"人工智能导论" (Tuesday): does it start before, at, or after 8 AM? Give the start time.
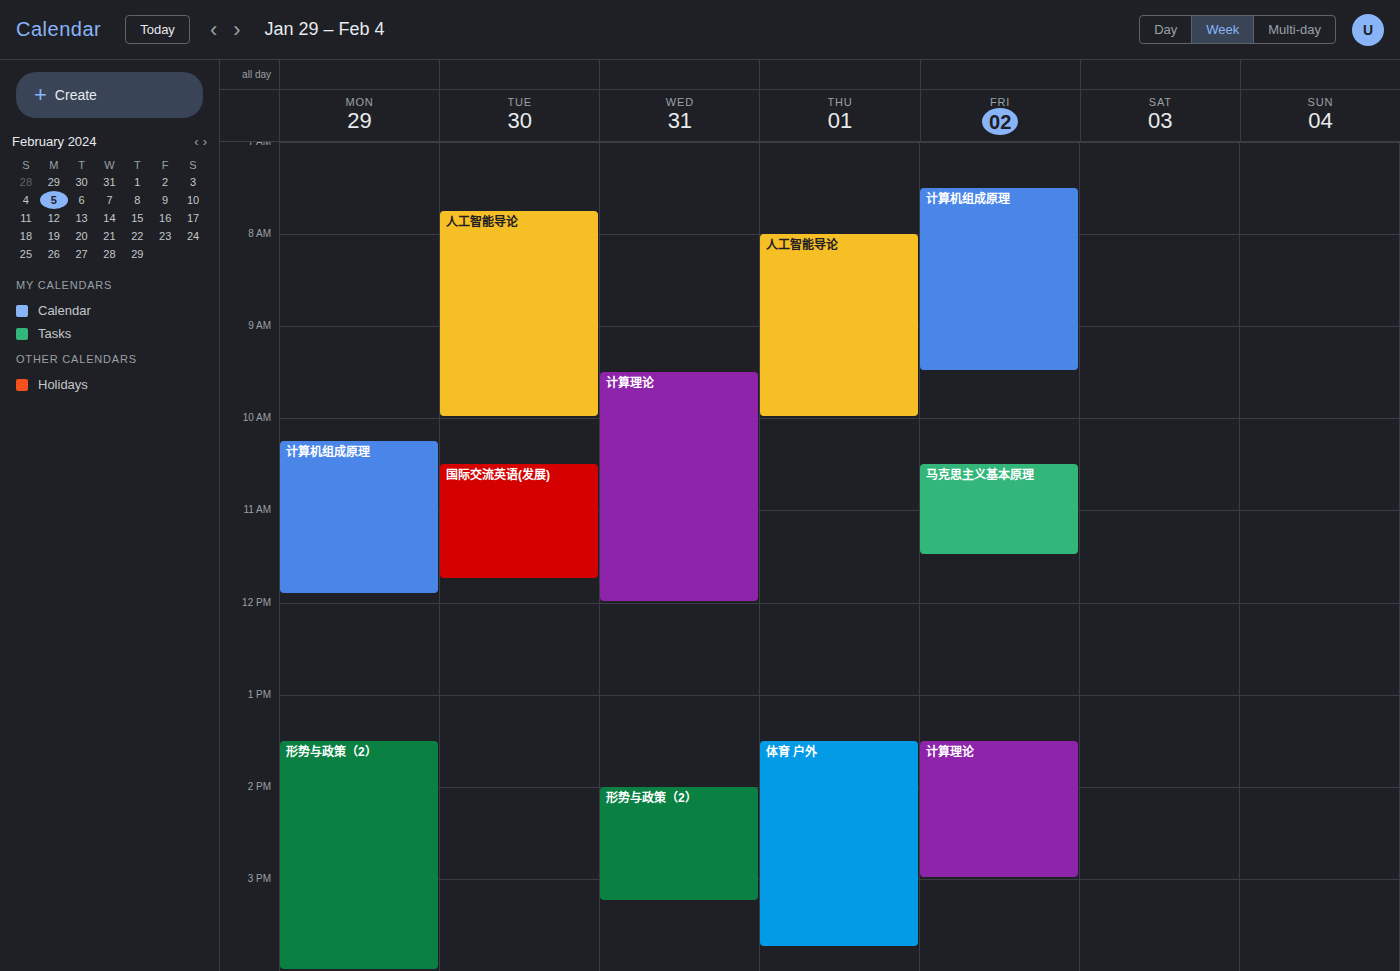
7:45 AM -- before 8 AM, 15 minutes above the 8 AM line.